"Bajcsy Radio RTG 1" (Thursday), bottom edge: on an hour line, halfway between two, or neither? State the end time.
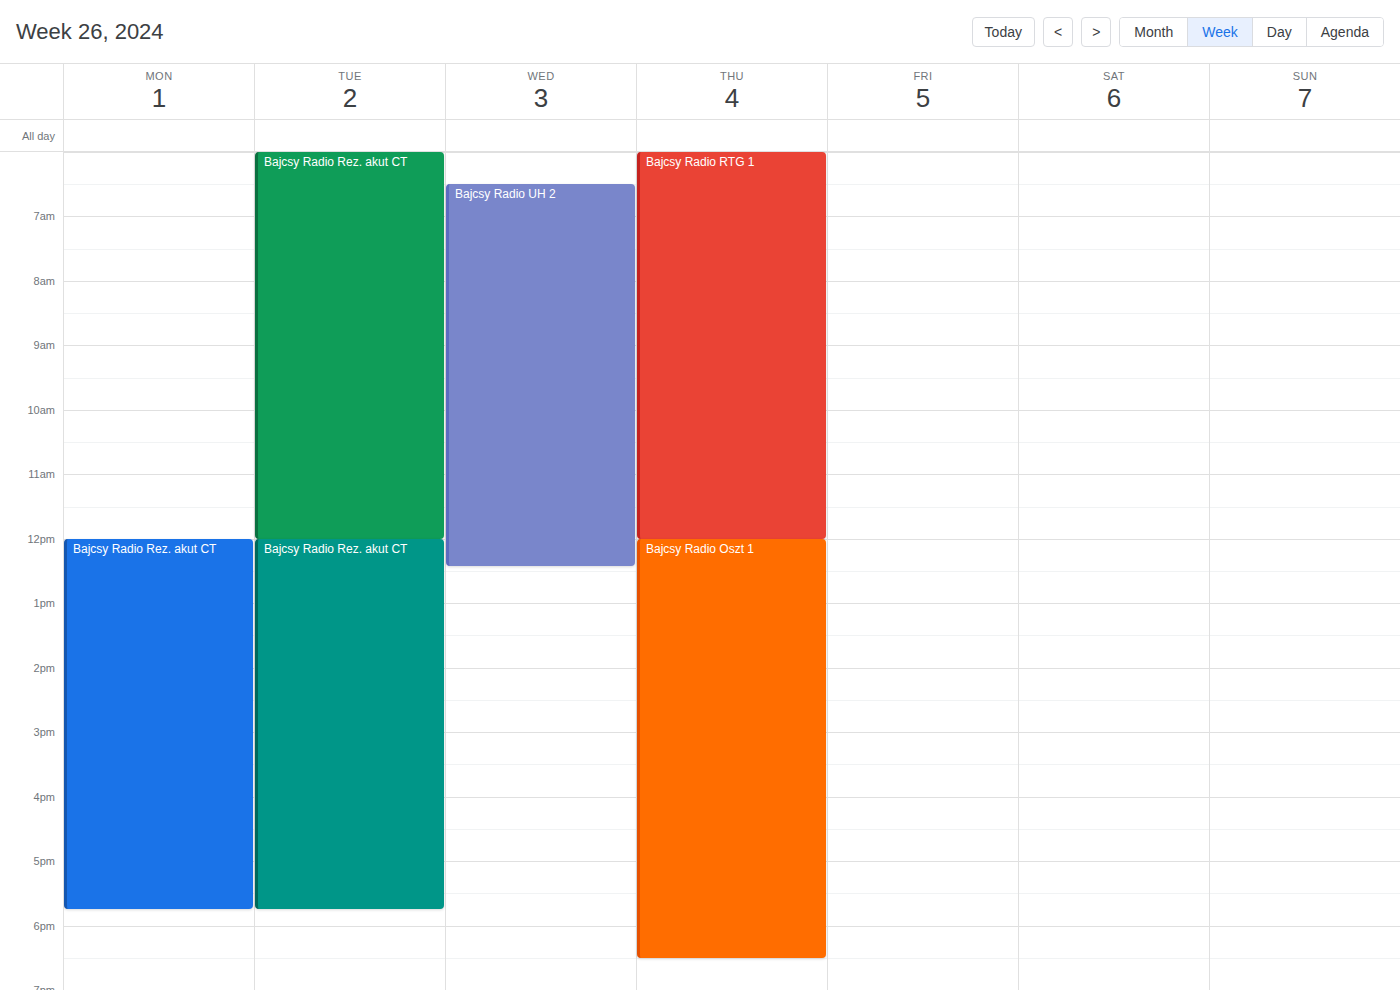
12:00 -- exactly on the 12:00 line.